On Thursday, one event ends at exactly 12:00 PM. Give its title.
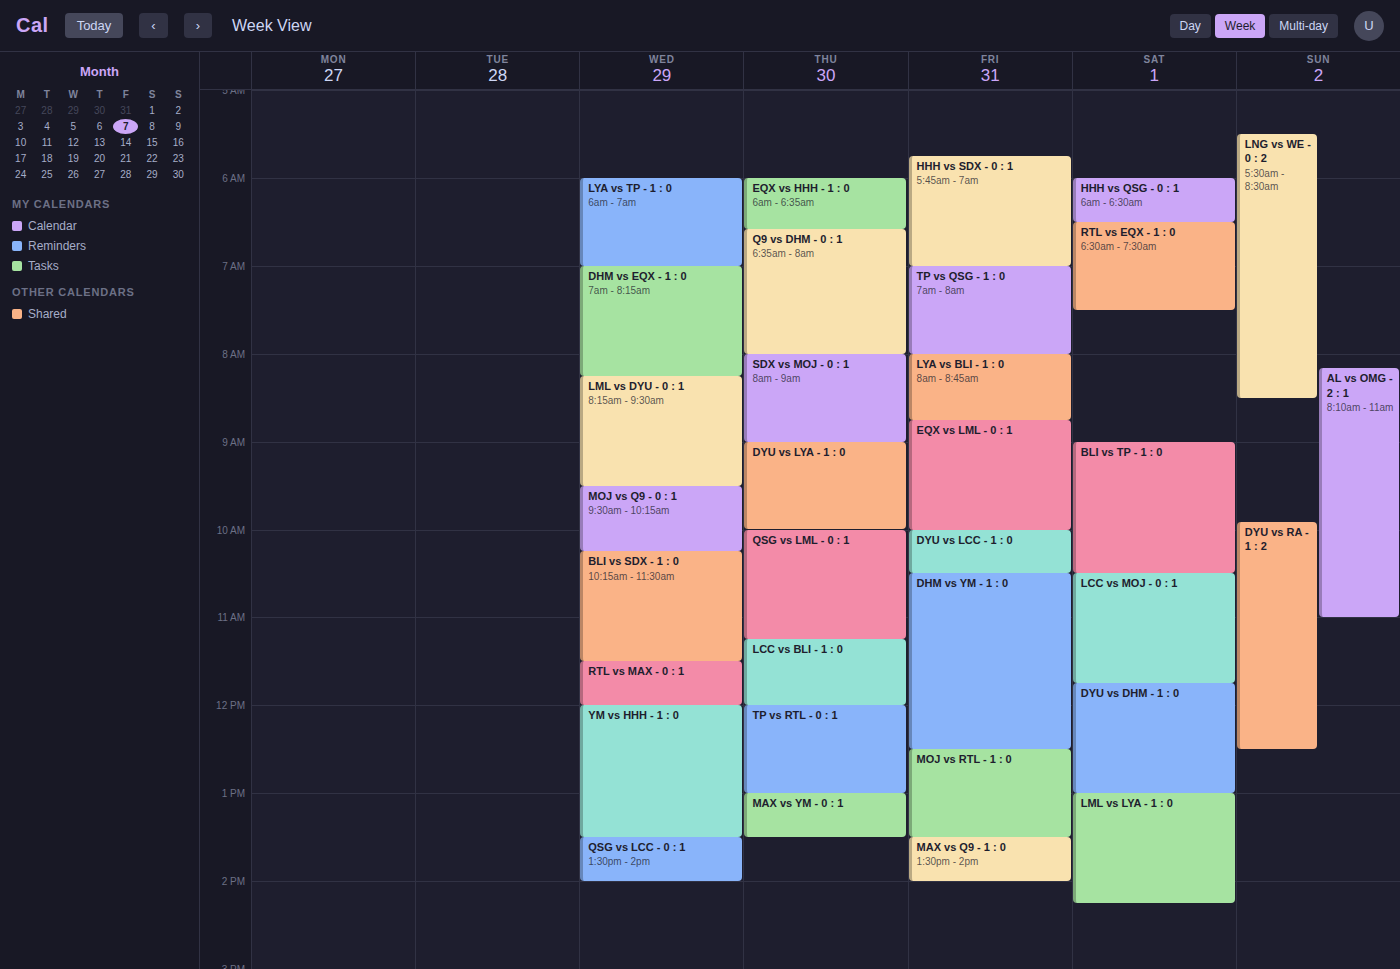
"LCC vs BLI - 1 : 0"